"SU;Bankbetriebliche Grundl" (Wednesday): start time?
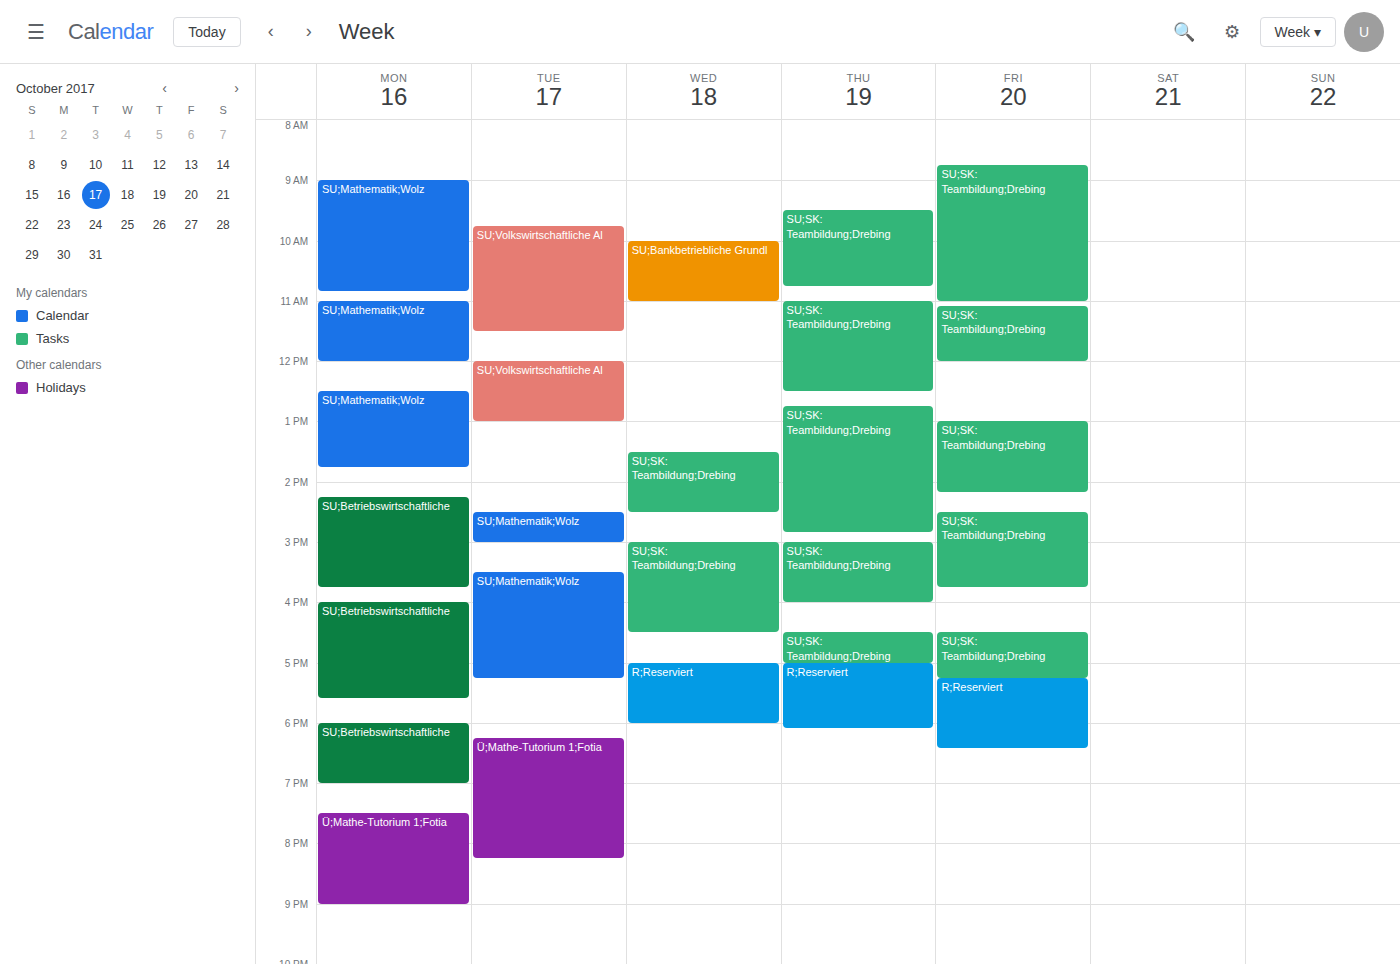
10:00 AM